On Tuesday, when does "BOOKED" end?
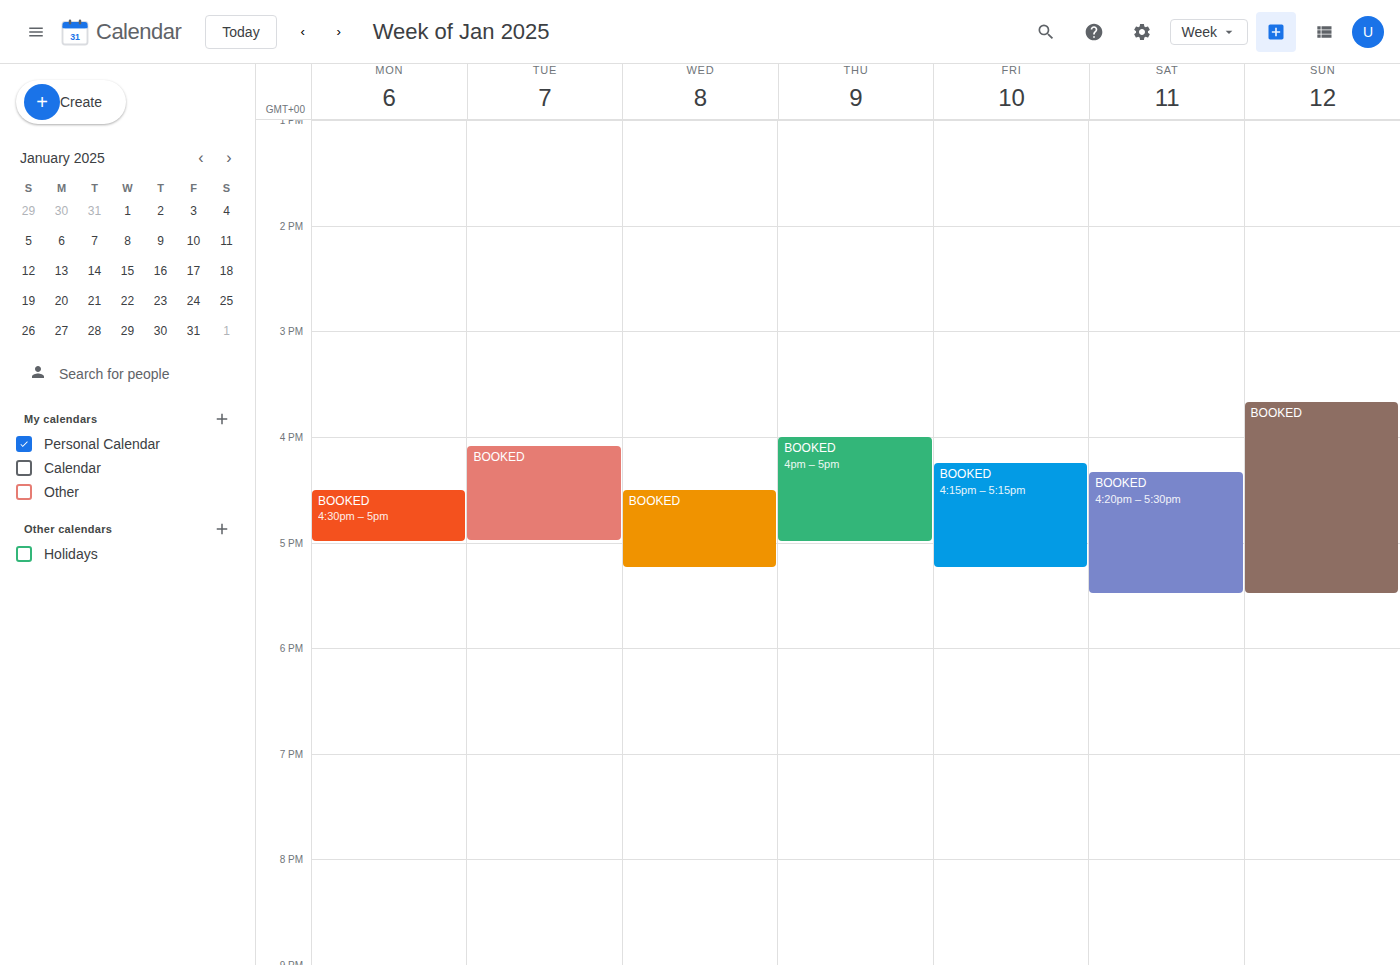
5:00 PM